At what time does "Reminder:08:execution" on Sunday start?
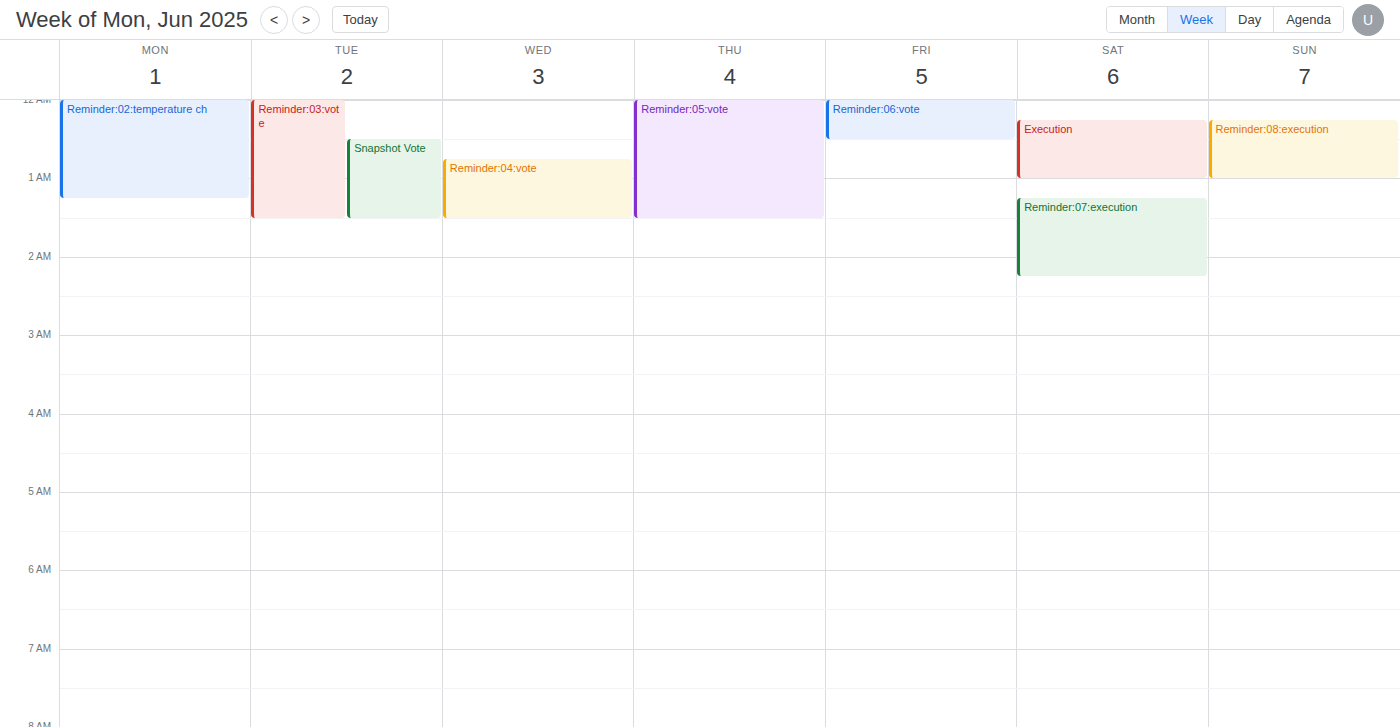
00:15